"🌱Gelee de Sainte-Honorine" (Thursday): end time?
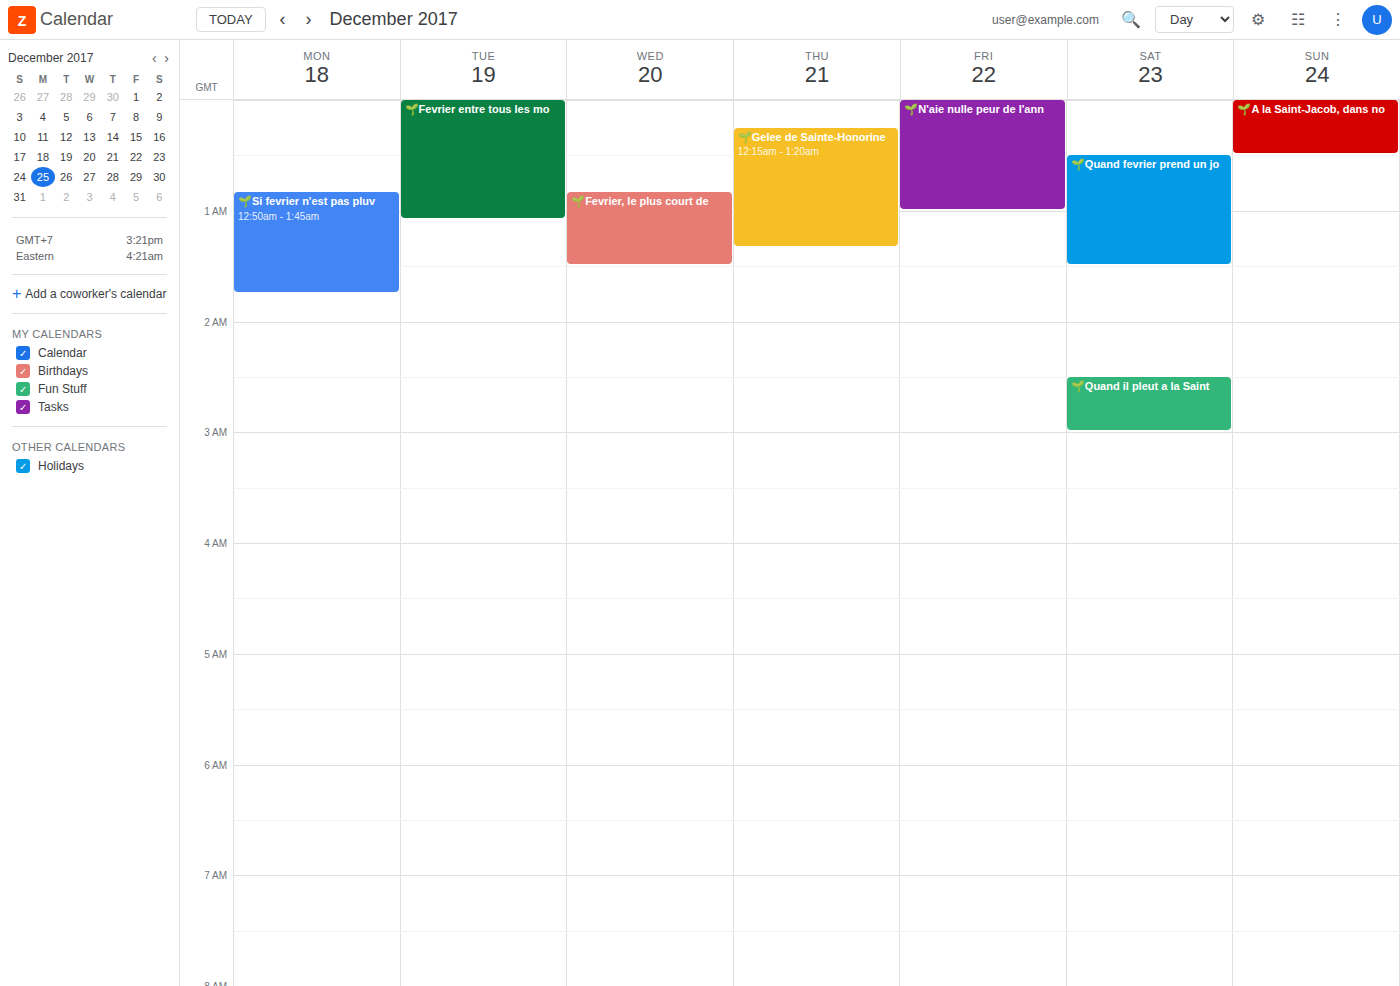
1:20 AM